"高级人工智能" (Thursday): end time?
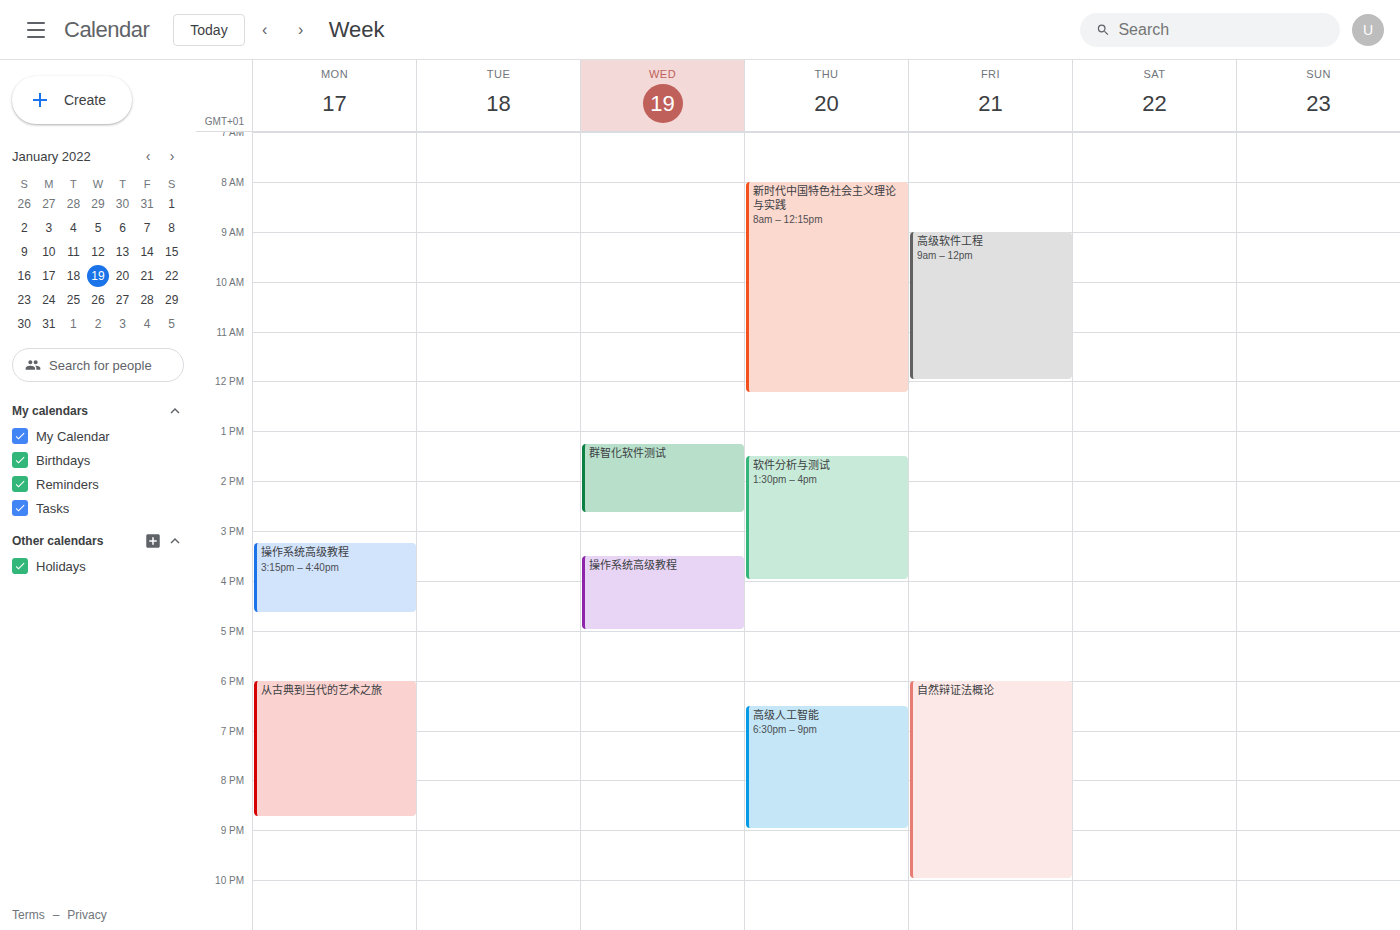
9:00 PM